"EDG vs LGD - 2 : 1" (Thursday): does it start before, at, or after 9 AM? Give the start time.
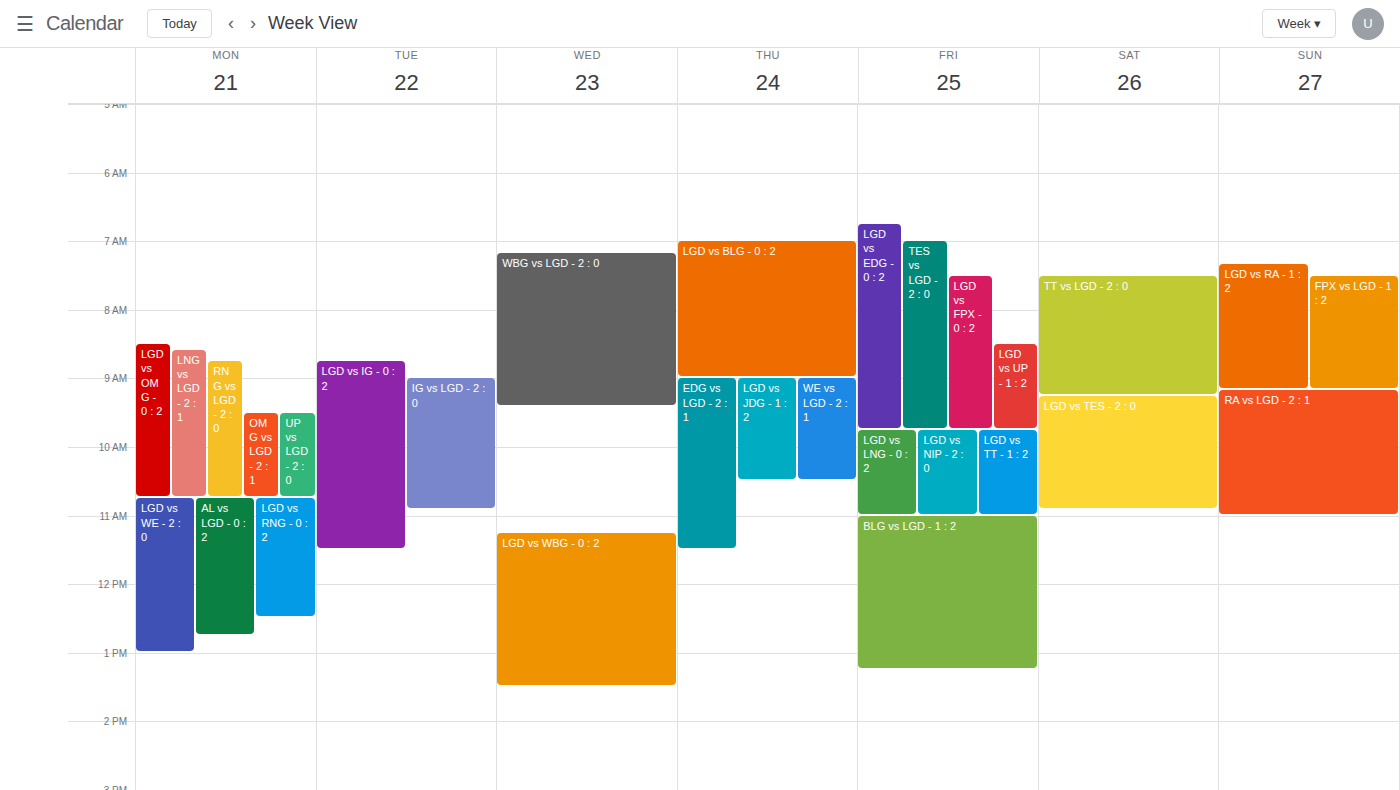
9:00 AM -- exactly at 9 AM, on the 9 AM line.